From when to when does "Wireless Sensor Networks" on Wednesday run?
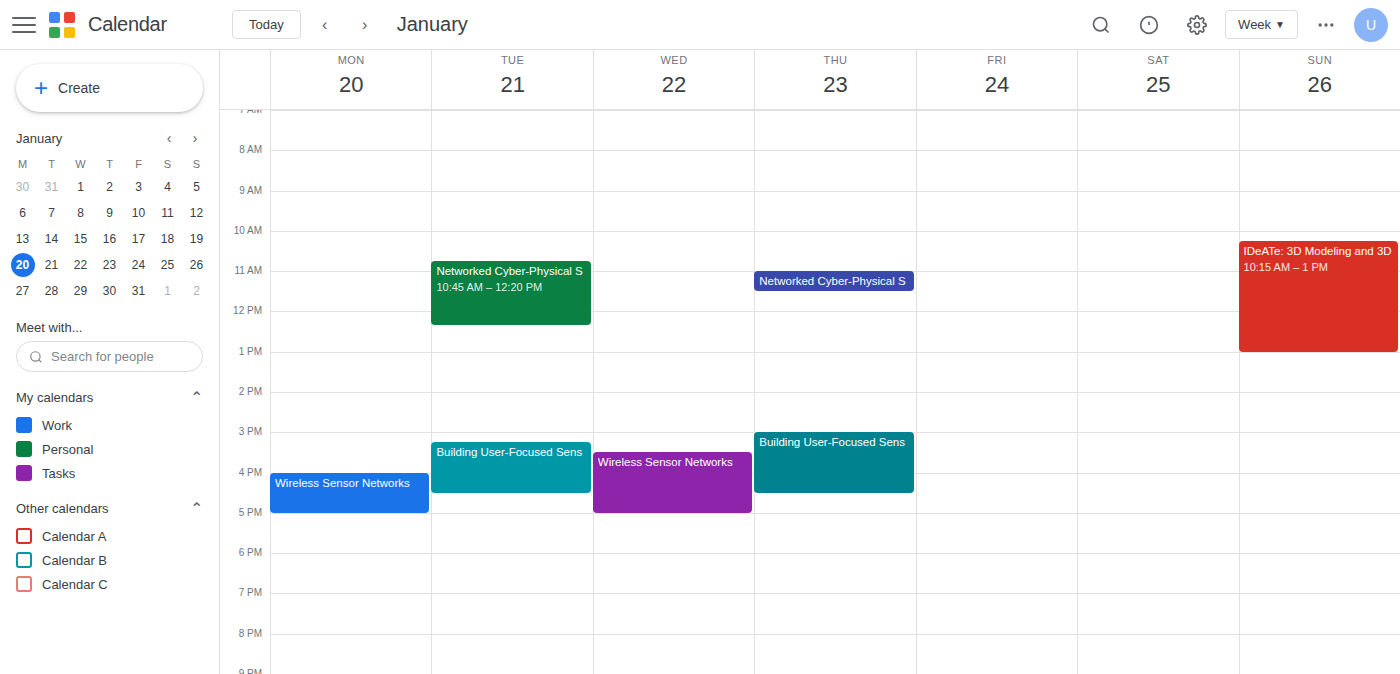
3:30 PM to 5:00 PM